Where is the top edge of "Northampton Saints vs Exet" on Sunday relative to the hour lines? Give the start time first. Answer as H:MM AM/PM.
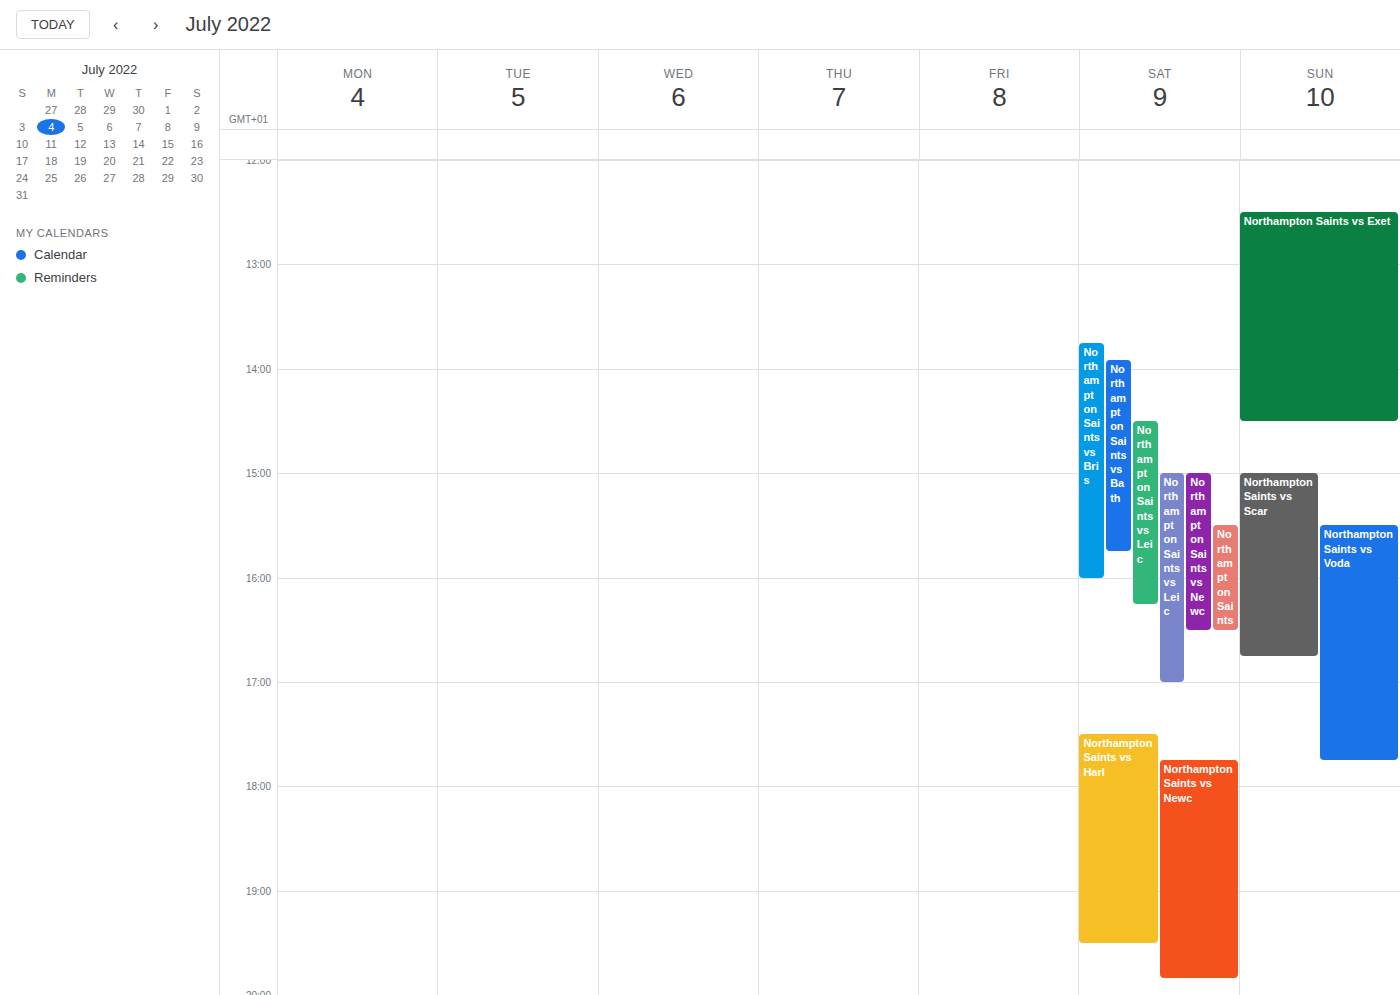
12:30 PM -- halfway between the 12 PM and 1 PM lines.